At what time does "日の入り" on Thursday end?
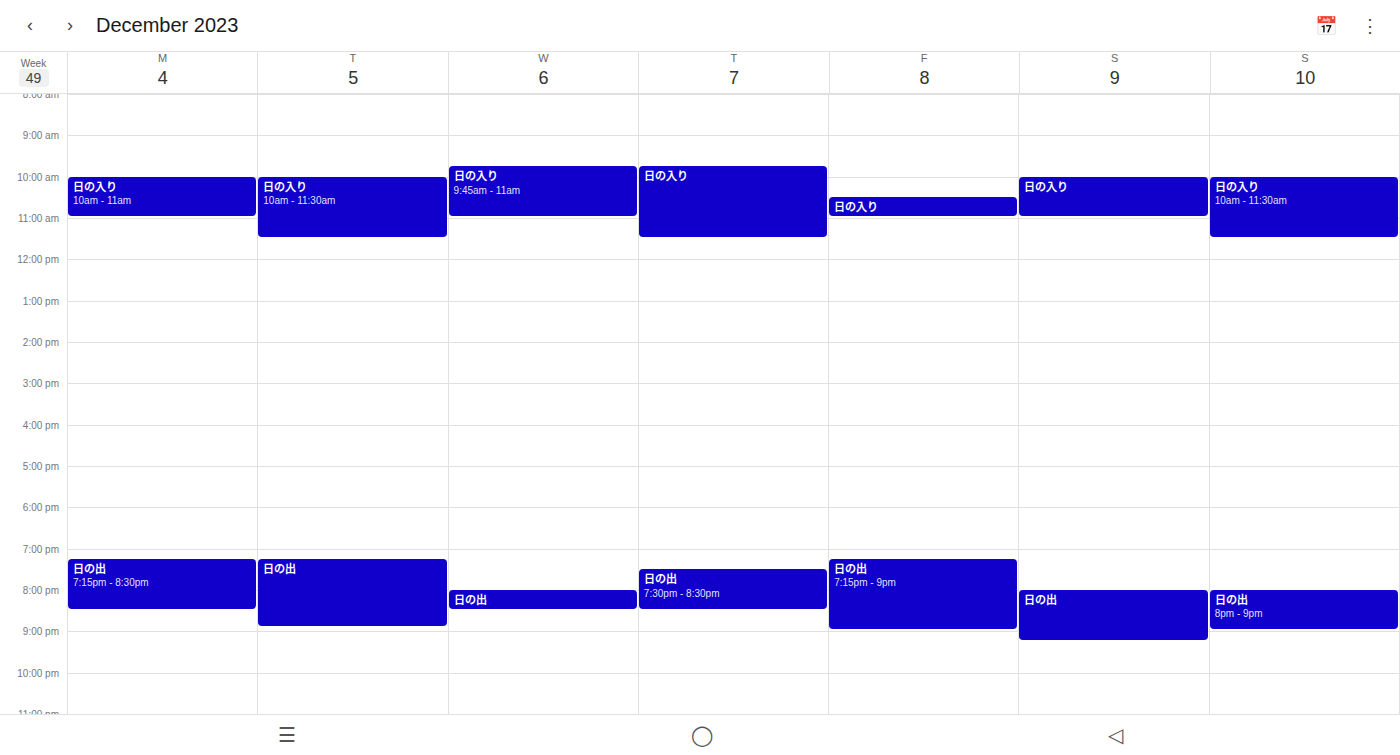
11:30 AM